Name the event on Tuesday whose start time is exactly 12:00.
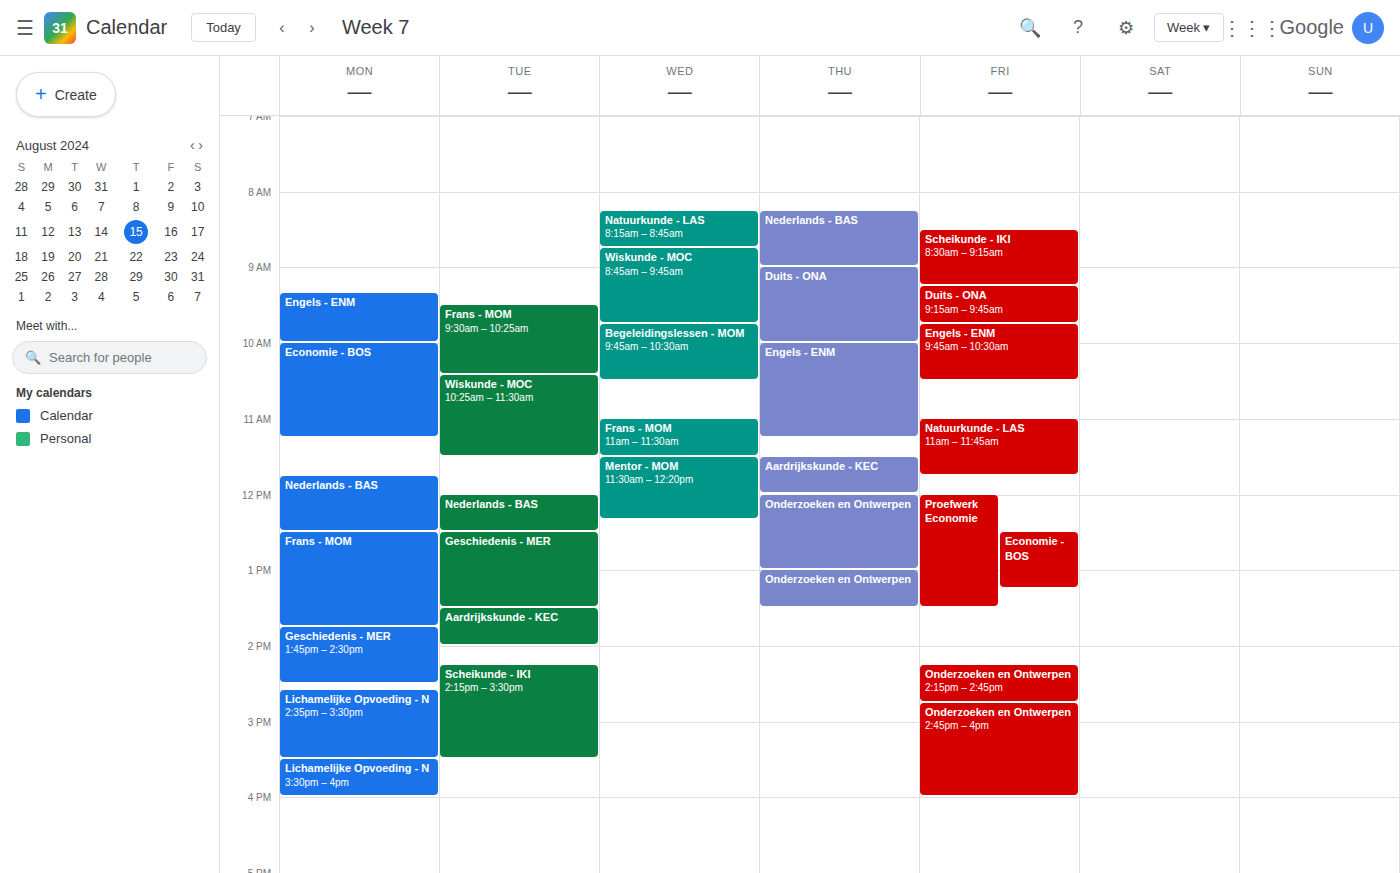
"Nederlands - BAS"